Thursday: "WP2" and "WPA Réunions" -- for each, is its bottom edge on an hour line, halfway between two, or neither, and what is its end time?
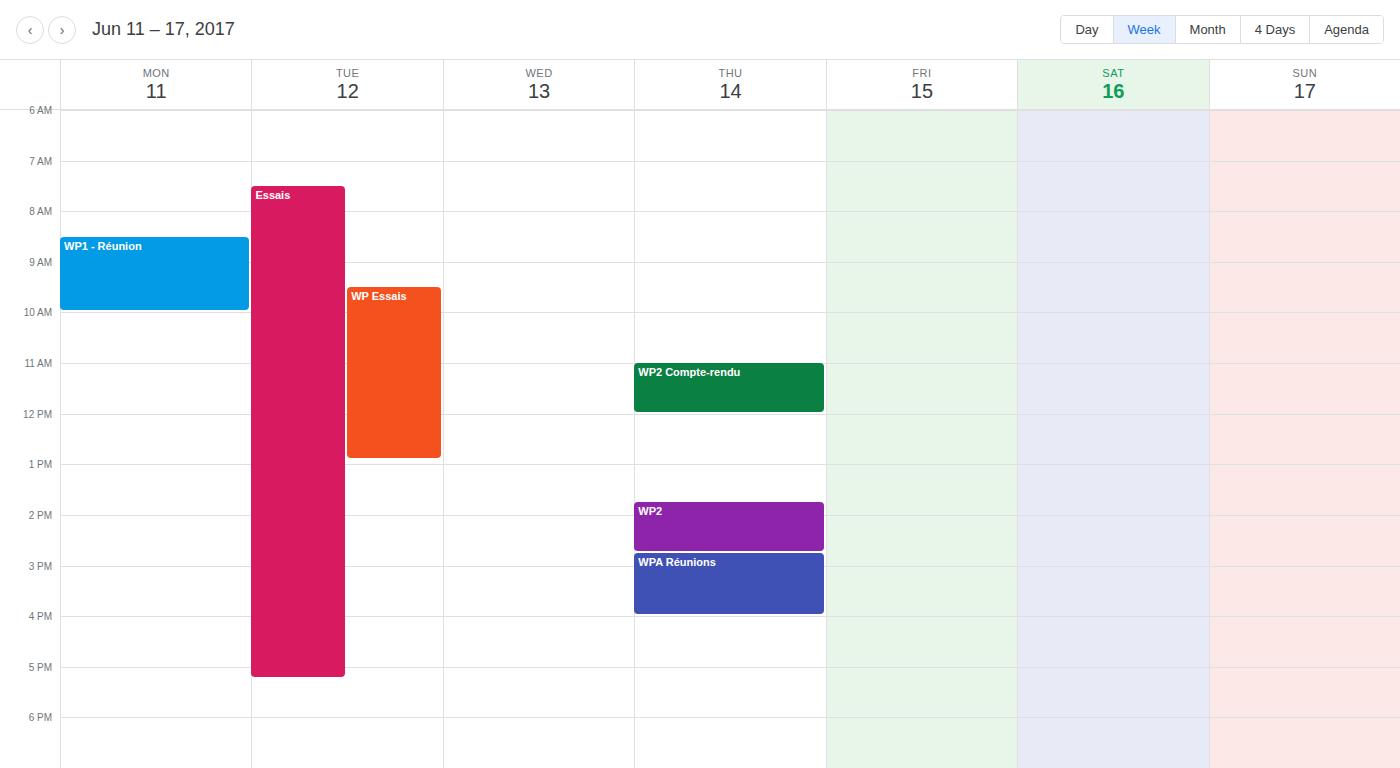
"WP2": 2:45 PM, neither: three quarters of the way from the 2 PM line to the 3 PM line. "WPA Réunions": 4:00 PM, exactly on the 4 PM line.